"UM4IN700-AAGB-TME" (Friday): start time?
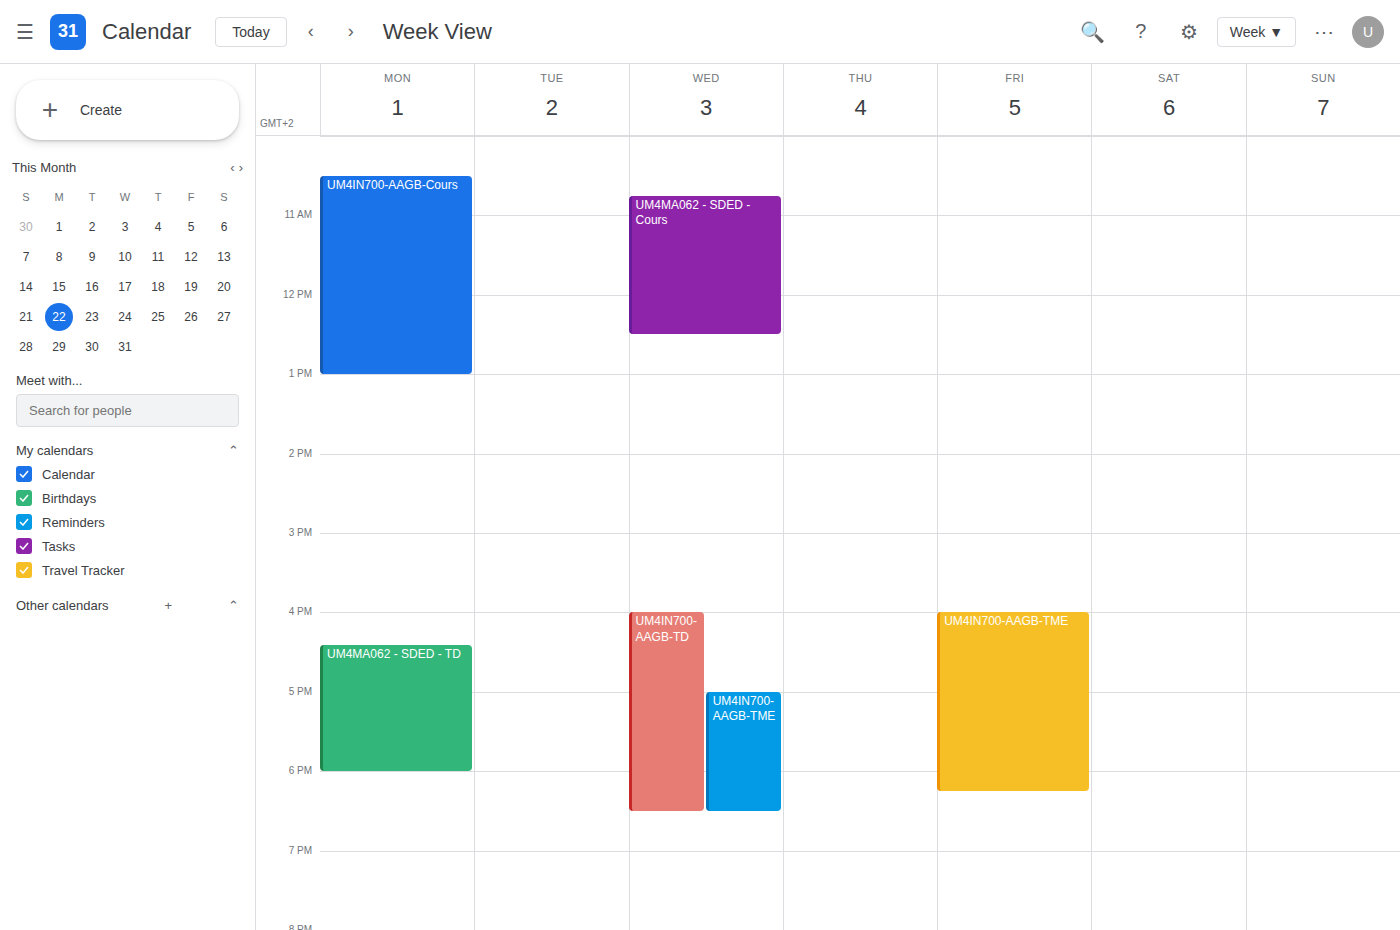
4:00 PM